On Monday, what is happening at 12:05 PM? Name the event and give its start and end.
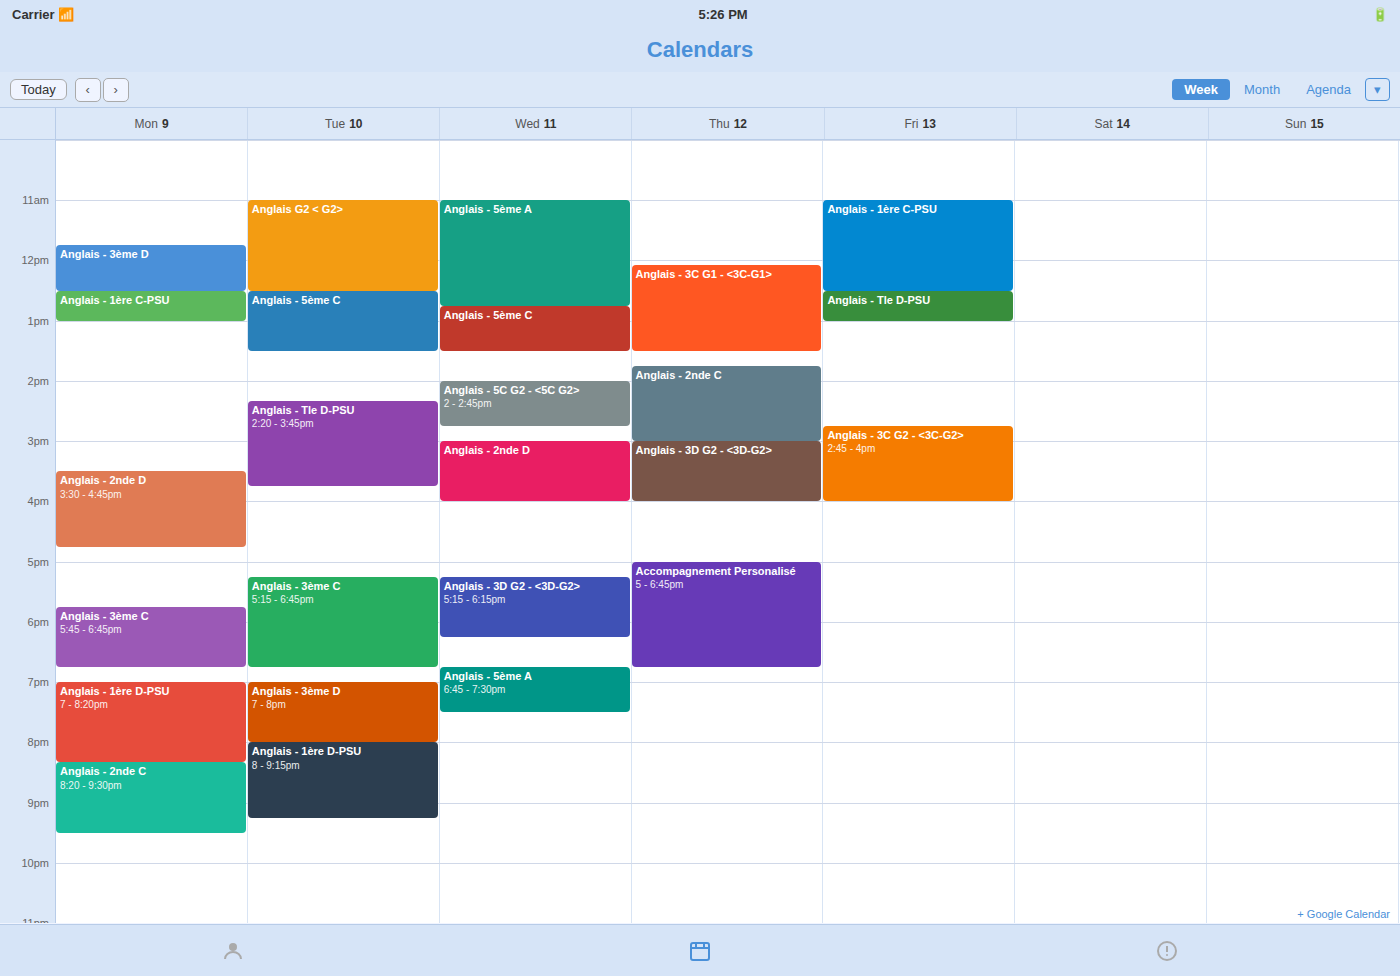
"Anglais - 3ème D", 11:45 AM to 12:30 PM